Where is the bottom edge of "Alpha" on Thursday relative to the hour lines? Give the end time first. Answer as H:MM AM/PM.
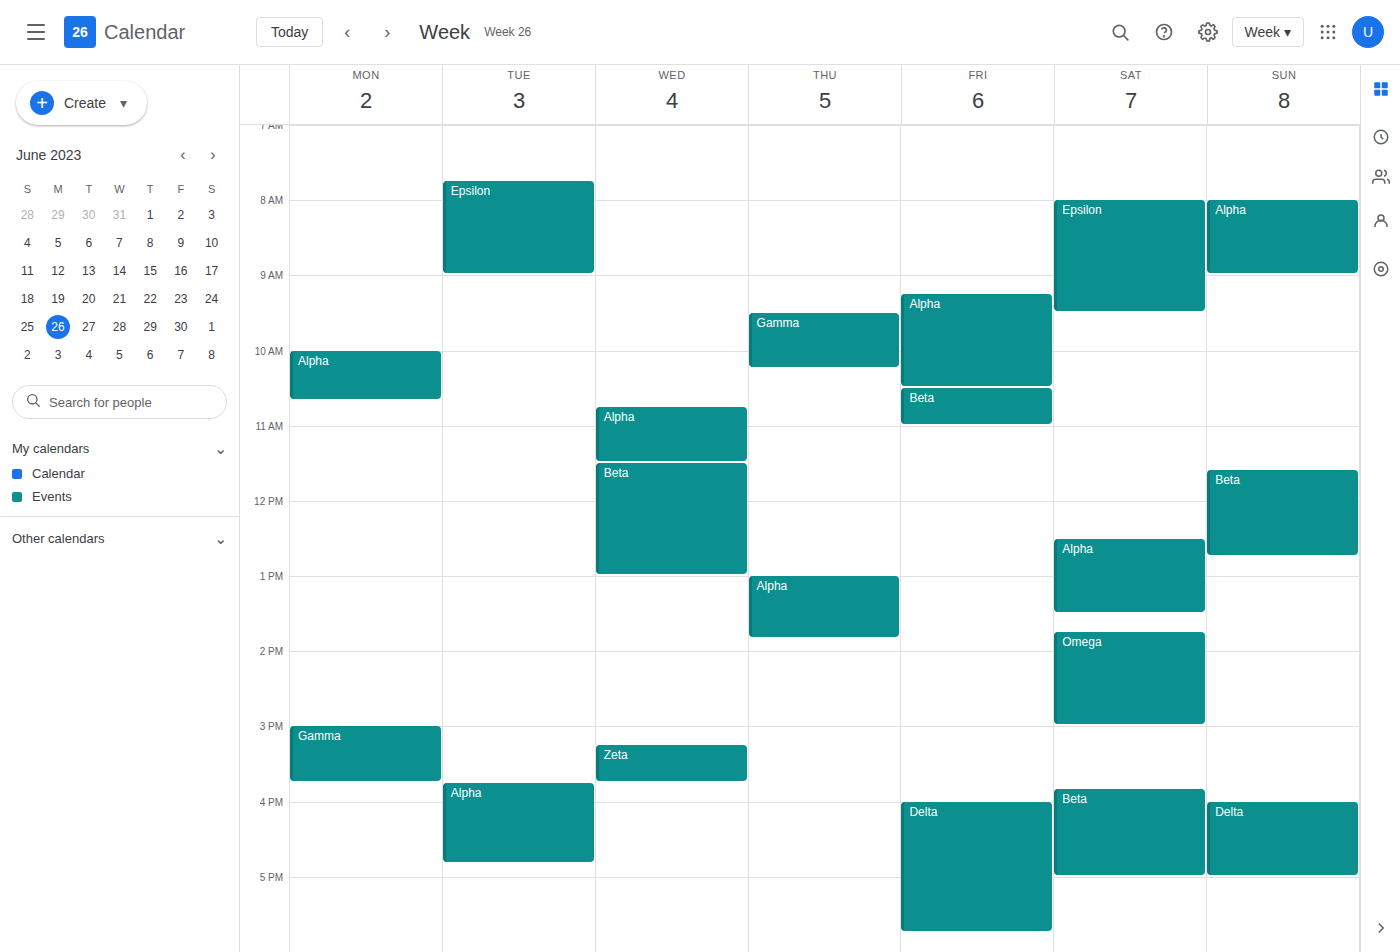
1:50 PM -- neither: 50 minutes below the 1 PM line and 10 minutes above the 2 PM line.